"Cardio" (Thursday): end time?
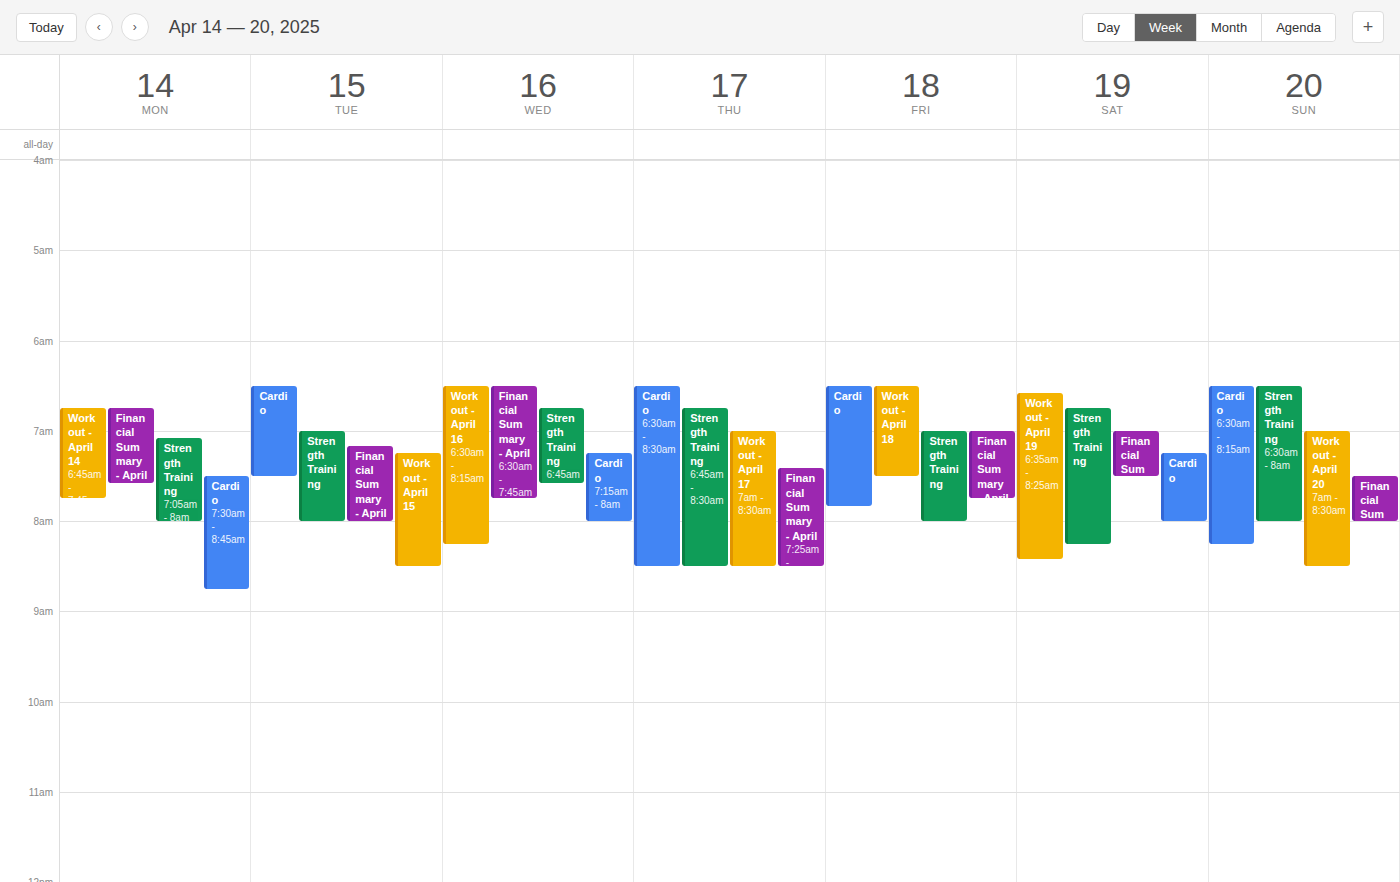
8:30 AM